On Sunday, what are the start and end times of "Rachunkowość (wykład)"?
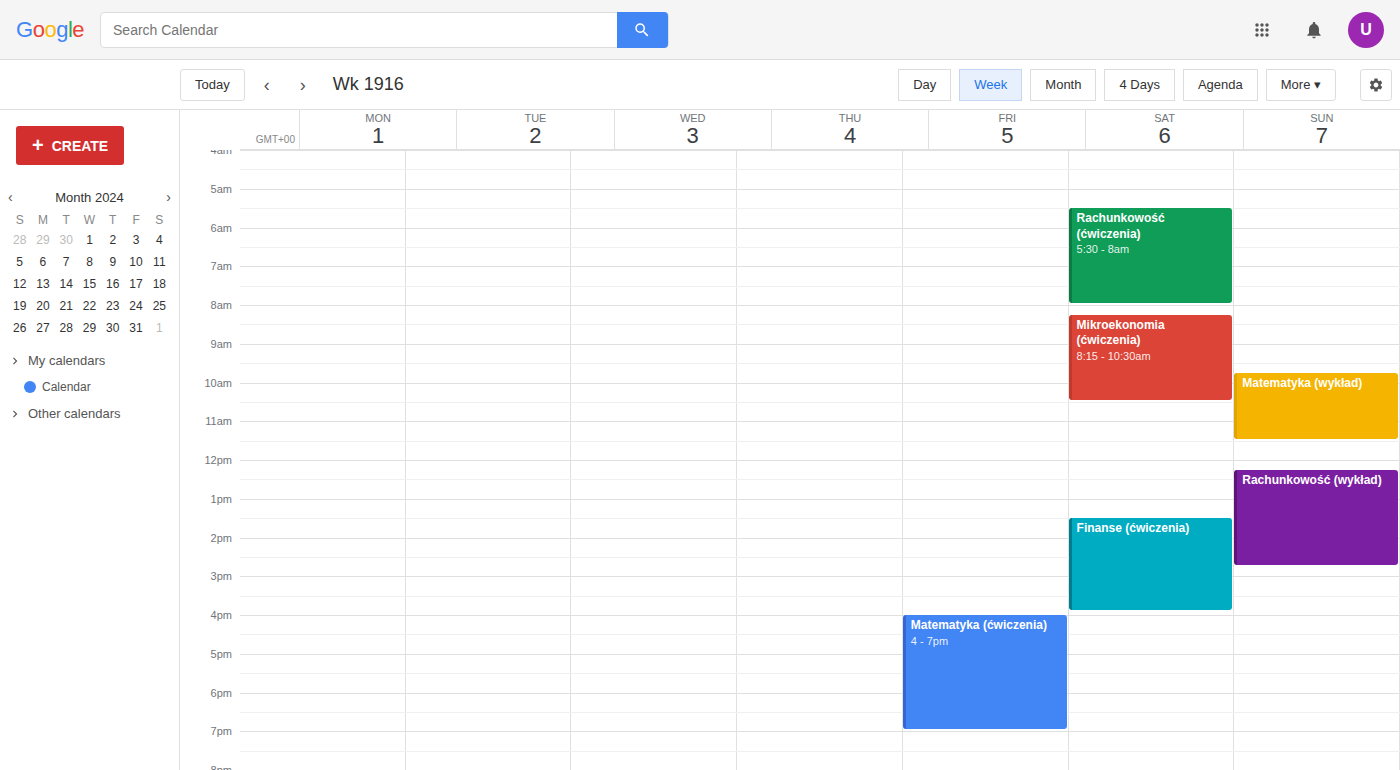
12:15 PM to 2:45 PM